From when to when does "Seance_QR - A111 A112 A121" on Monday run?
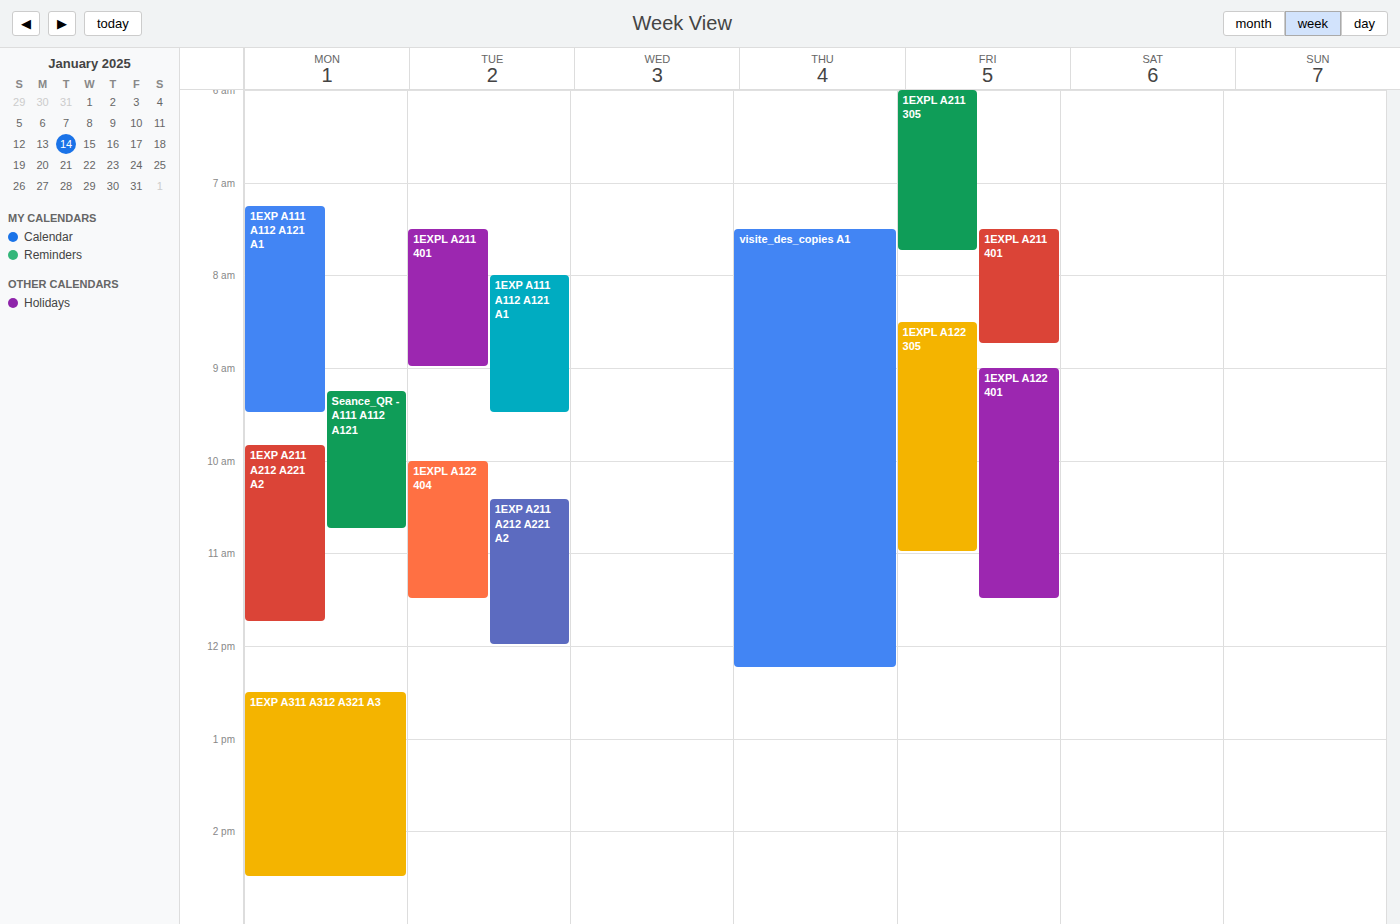
9:15 AM to 10:45 AM